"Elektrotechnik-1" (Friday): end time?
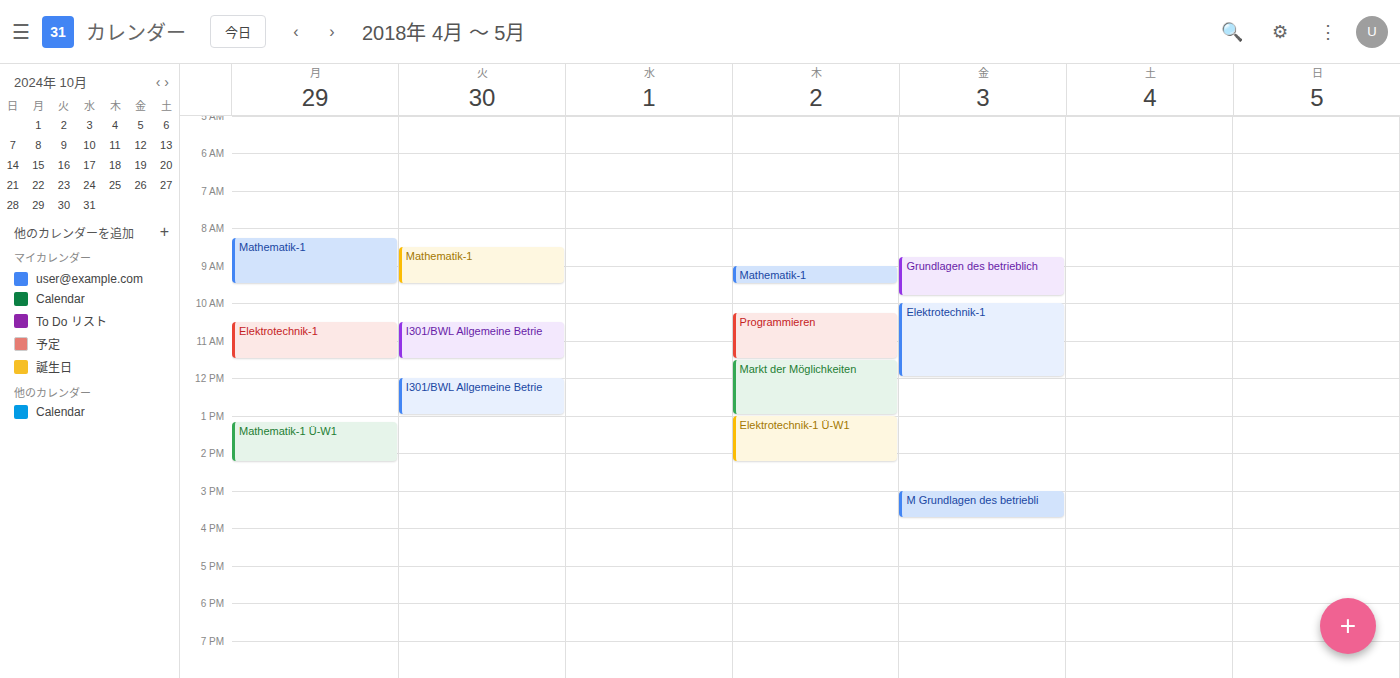
12:00 PM